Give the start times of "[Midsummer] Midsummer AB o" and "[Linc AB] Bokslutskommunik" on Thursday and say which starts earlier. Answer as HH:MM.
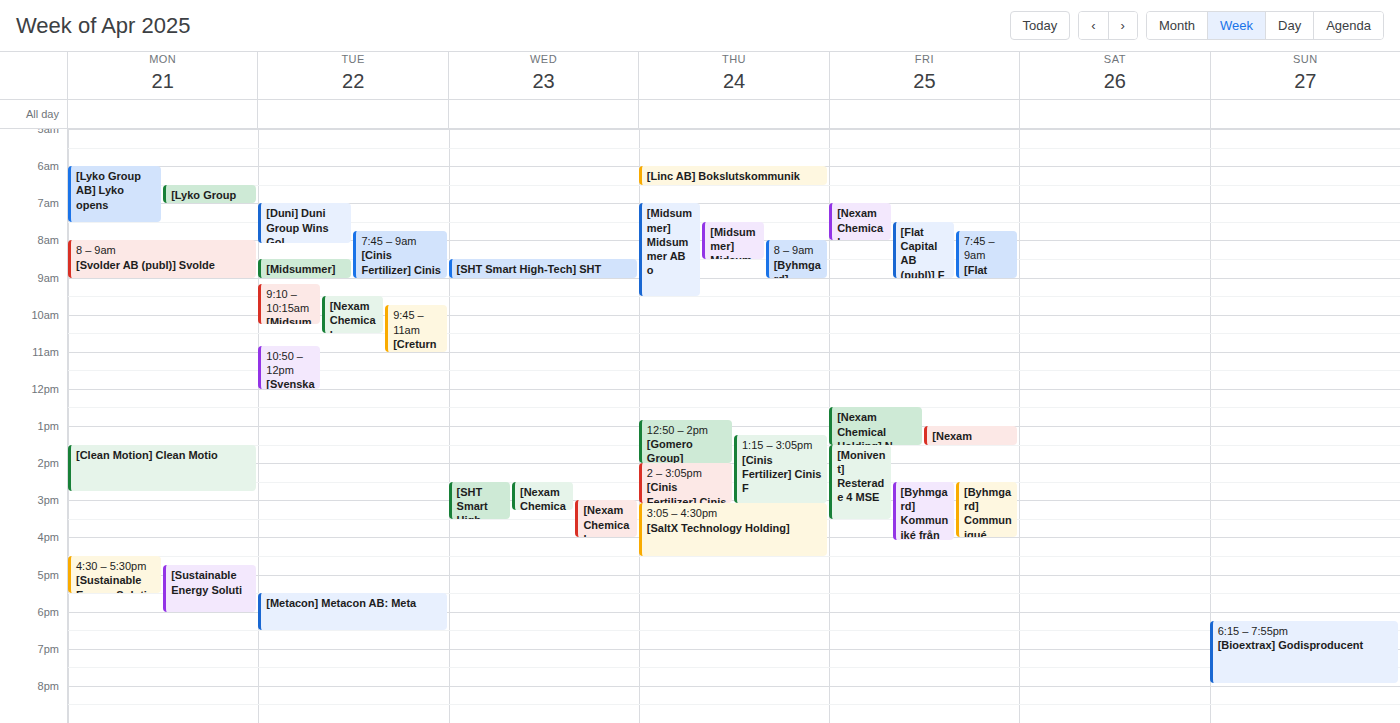
"[Linc AB] Bokslutskommunik" 06:00; "[Midsummer] Midsummer AB o" 07:00.